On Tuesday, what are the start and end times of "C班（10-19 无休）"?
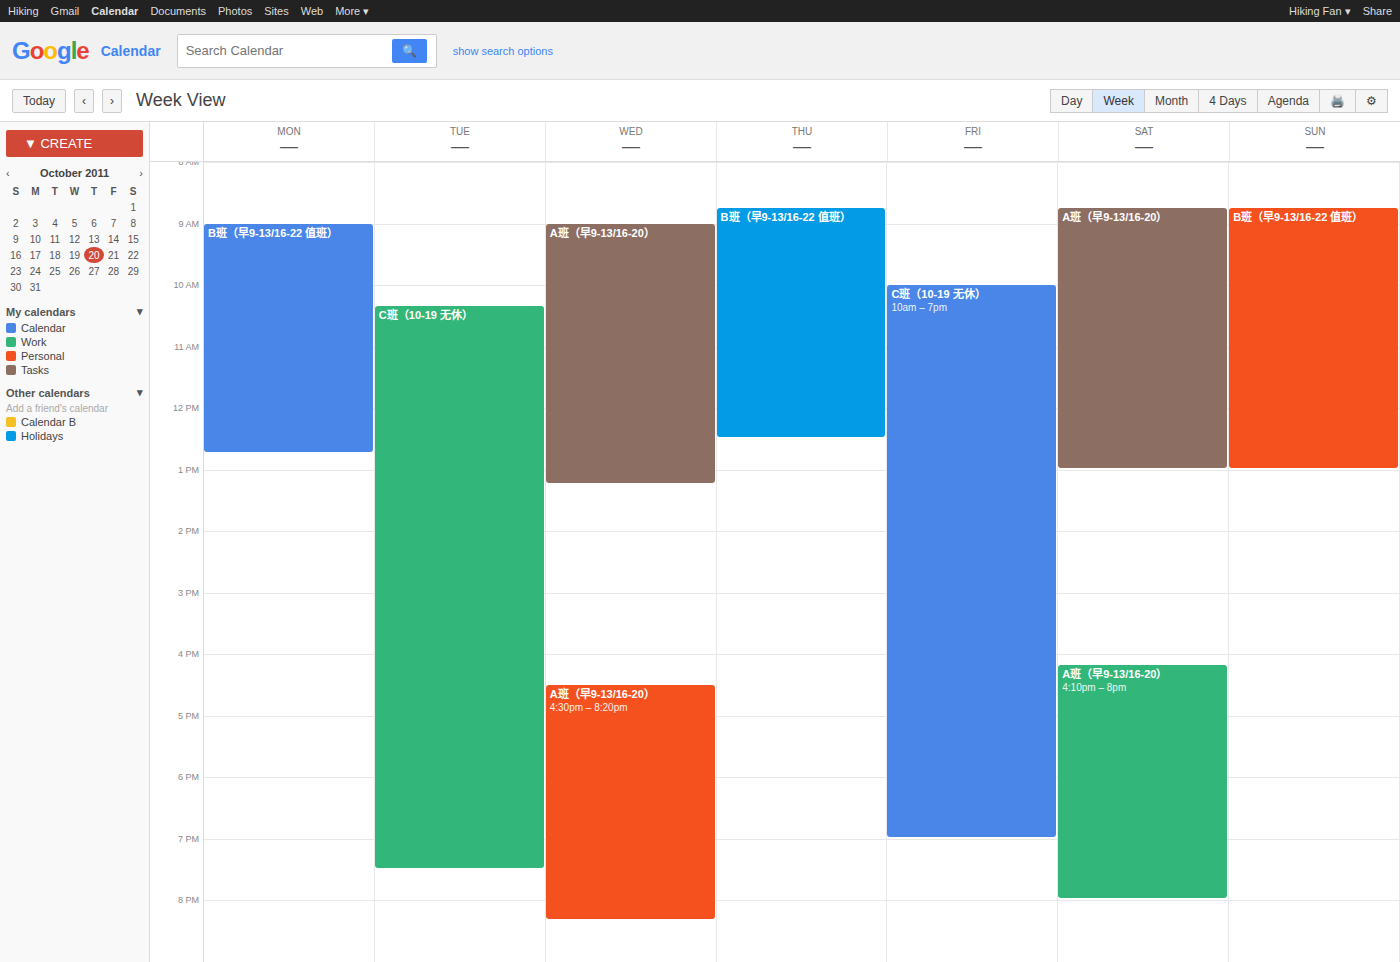
10:20 AM to 7:30 PM